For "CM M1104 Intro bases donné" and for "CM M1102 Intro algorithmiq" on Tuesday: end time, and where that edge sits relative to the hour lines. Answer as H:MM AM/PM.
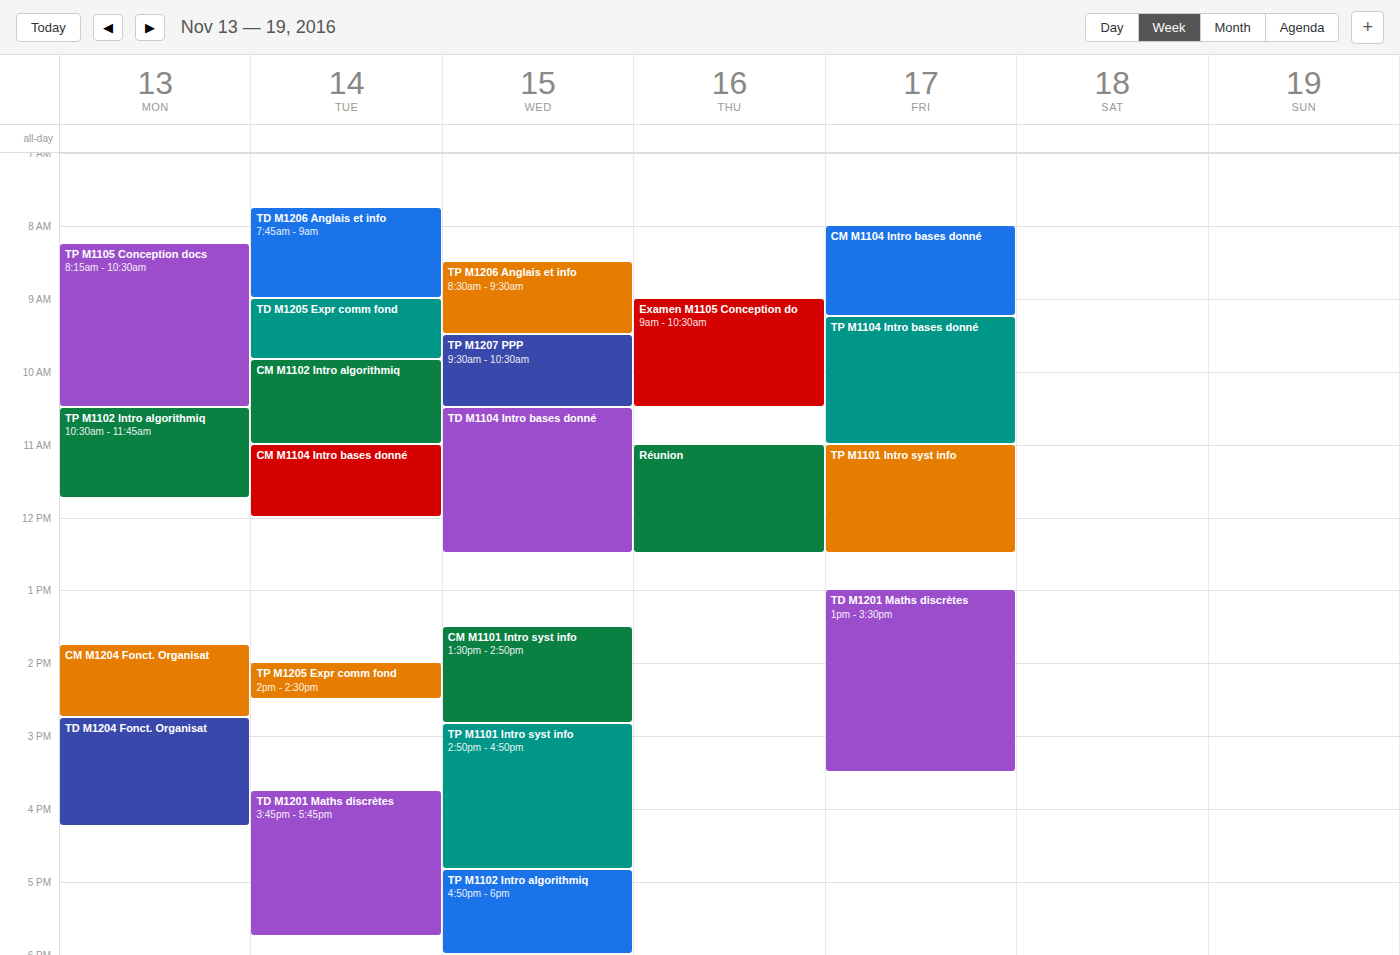
"CM M1104 Intro bases donné": 12:00 PM, exactly on the 12 PM line. "CM M1102 Intro algorithmiq": 11:00 AM, exactly on the 11 AM line.